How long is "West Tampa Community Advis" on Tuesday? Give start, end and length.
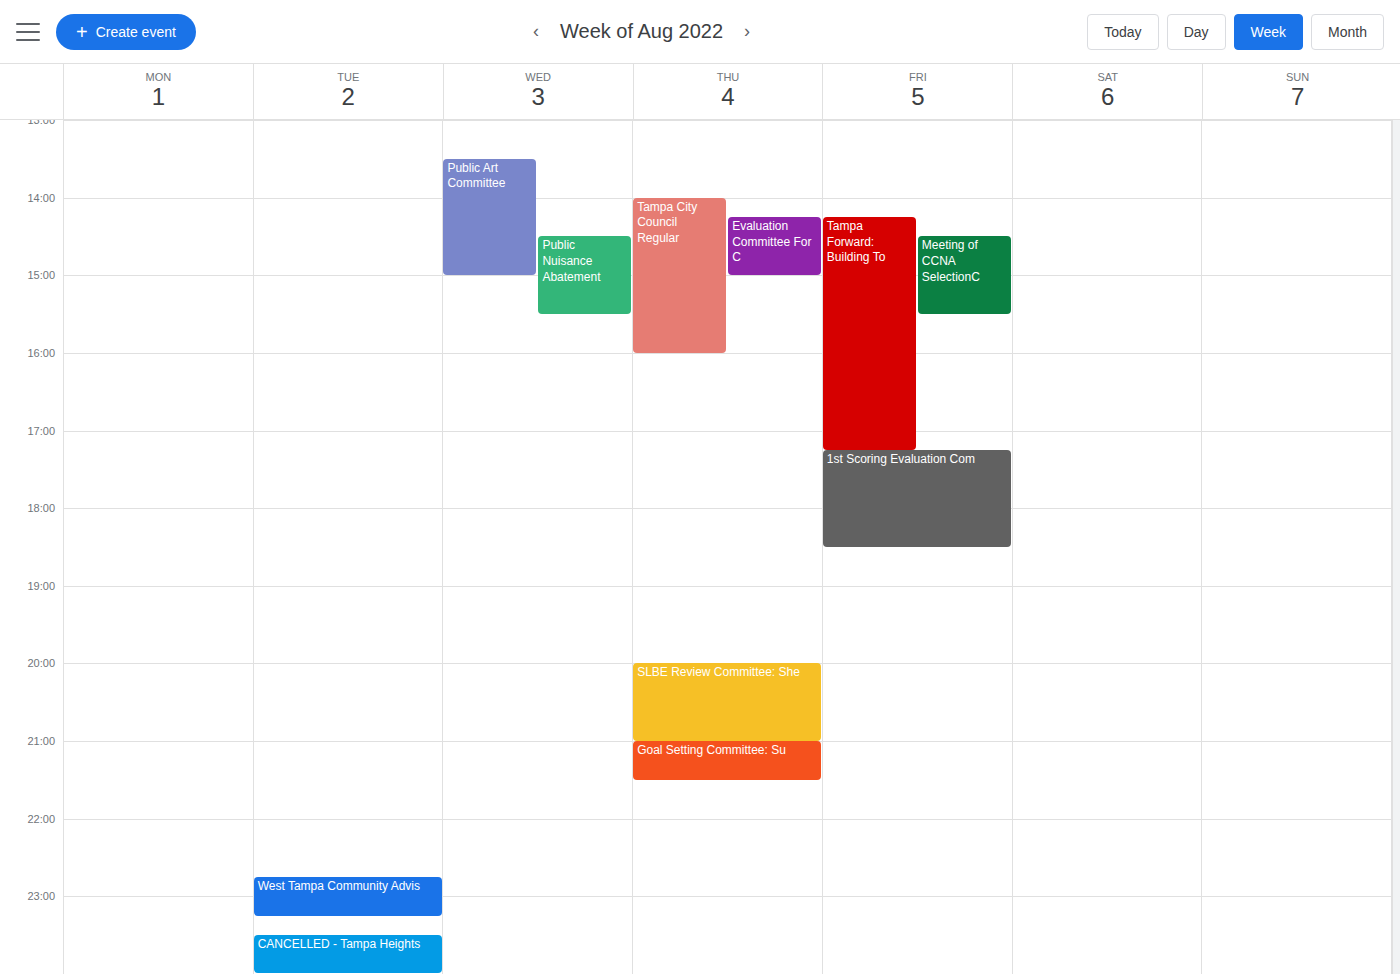
10:45 PM to 11:15 PM, 30 minutes